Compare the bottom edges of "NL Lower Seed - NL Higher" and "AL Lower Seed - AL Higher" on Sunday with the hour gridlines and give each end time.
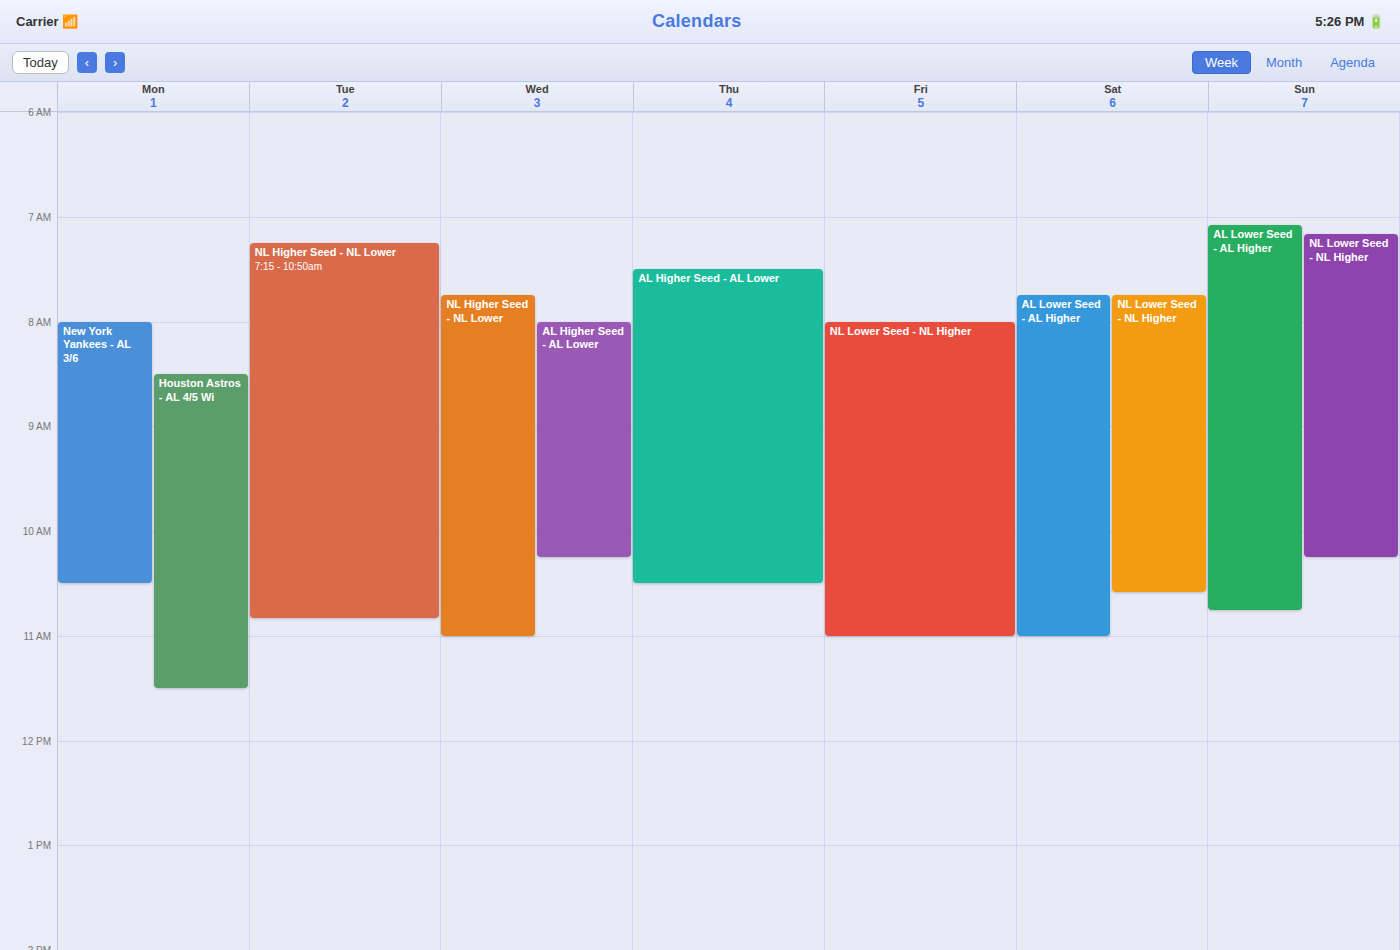
"NL Lower Seed - NL Higher": 10:15, neither: a quarter of the way from the 10:00 line to the 11:00 line. "AL Lower Seed - AL Higher": 10:45, neither: three quarters of the way from the 10:00 line to the 11:00 line.